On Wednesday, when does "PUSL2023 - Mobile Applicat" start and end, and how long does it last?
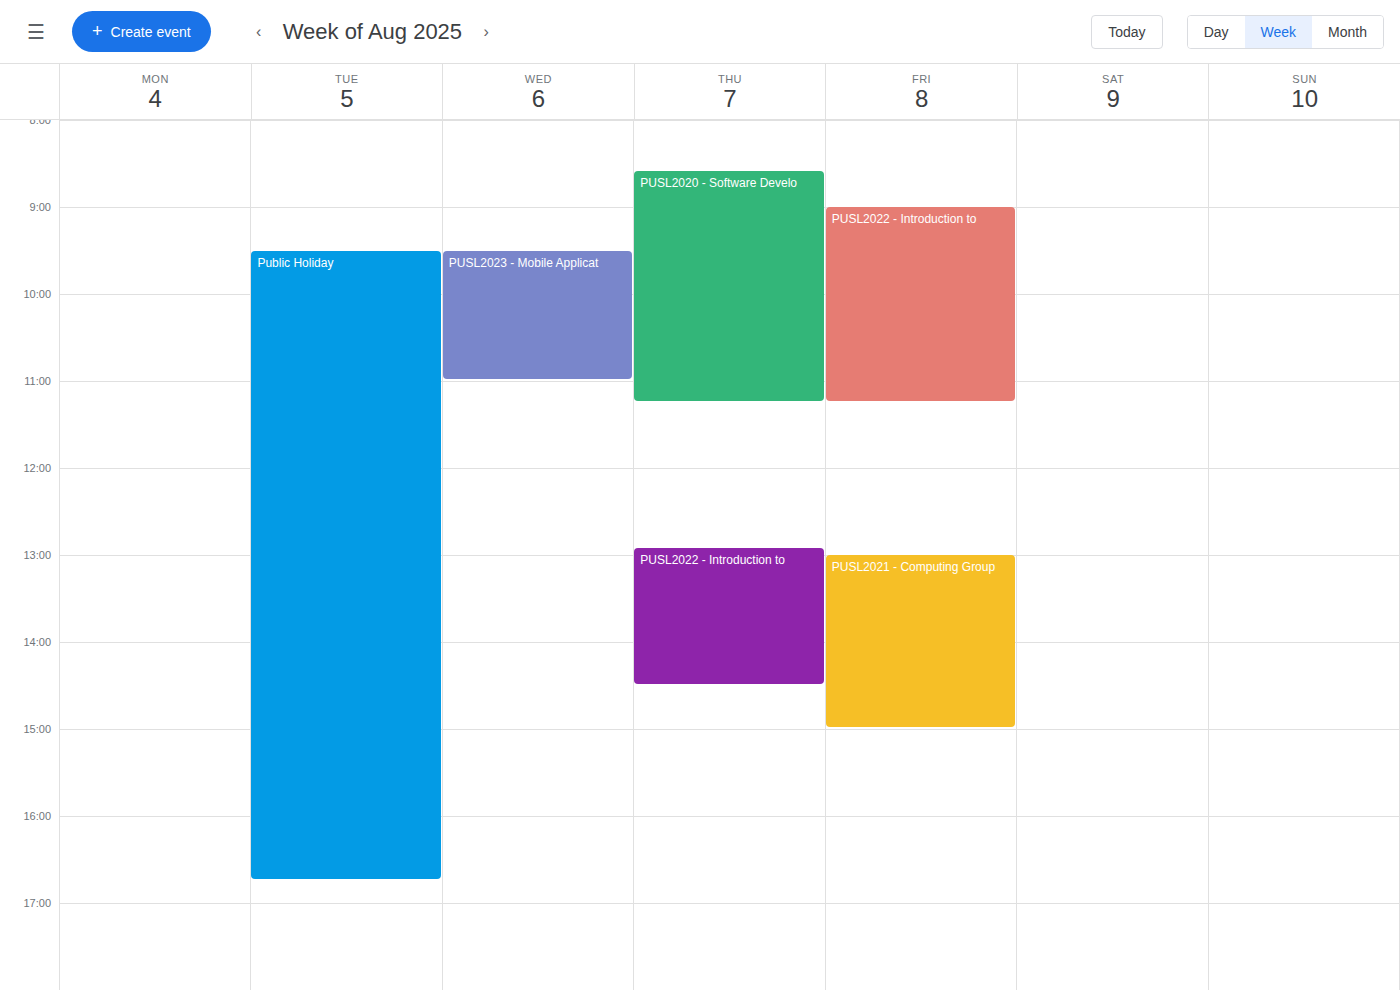
9:30 AM to 11:00 AM, 1 hour 30 minutes